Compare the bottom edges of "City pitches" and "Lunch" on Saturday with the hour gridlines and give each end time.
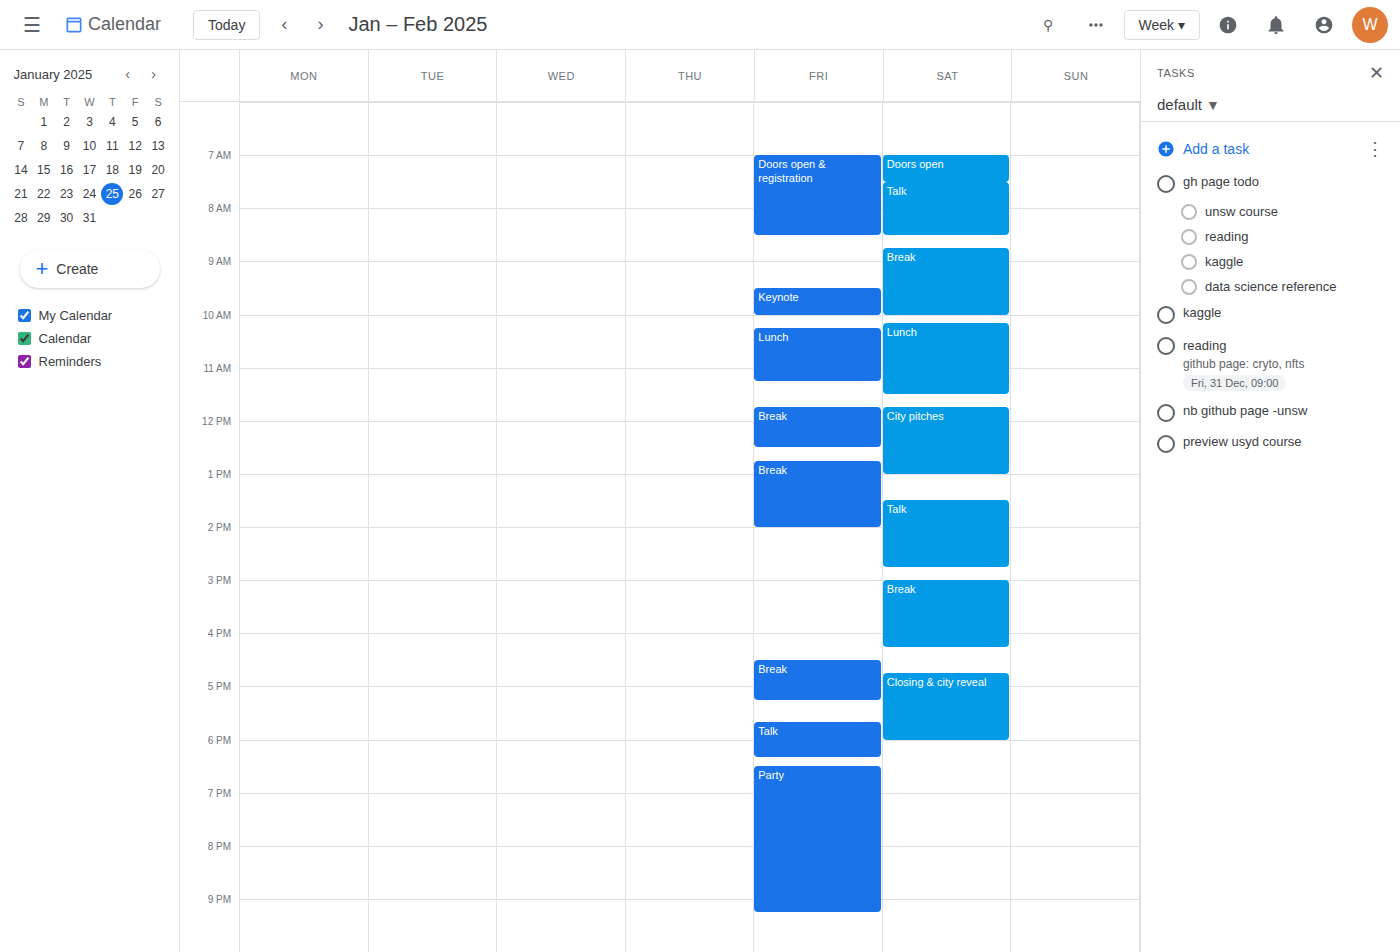
"City pitches": 13:00, exactly on the 13:00 line. "Lunch": 11:30, halfway between the 11:00 and 12:00 lines.